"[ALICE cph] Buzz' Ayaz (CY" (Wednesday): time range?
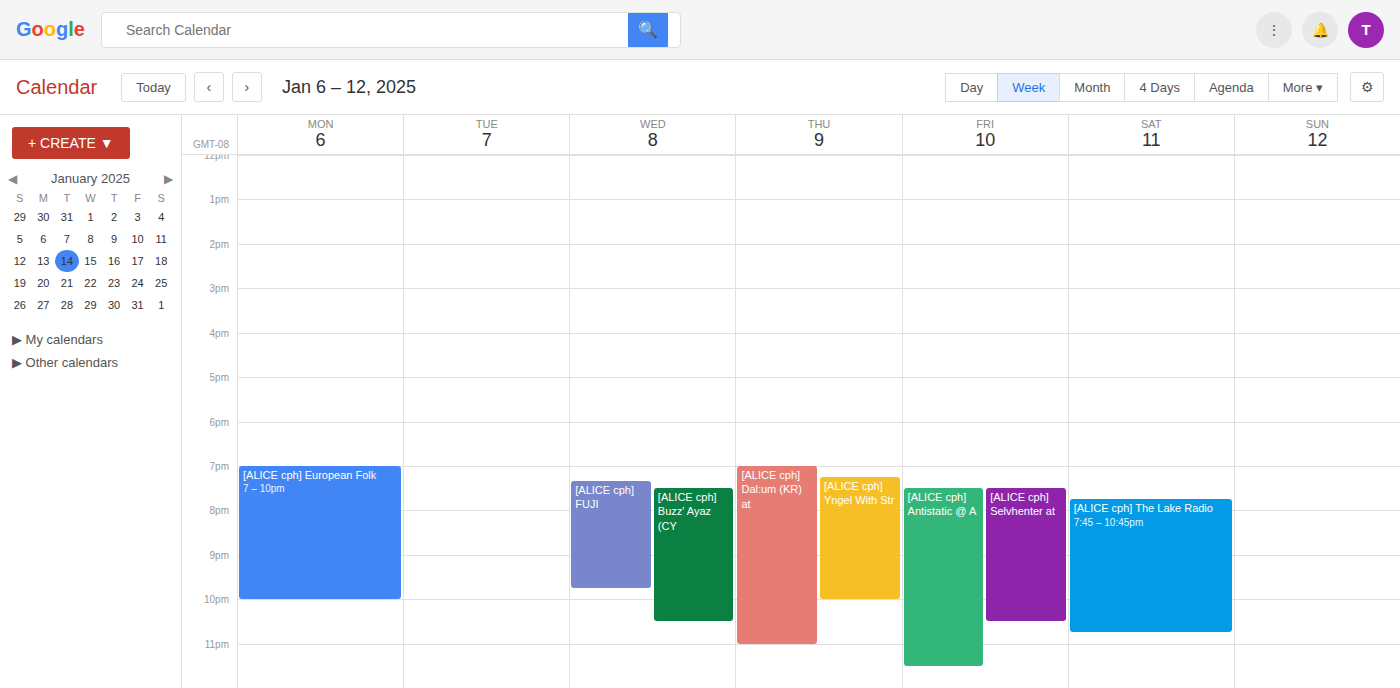
7:30 PM to 10:30 PM